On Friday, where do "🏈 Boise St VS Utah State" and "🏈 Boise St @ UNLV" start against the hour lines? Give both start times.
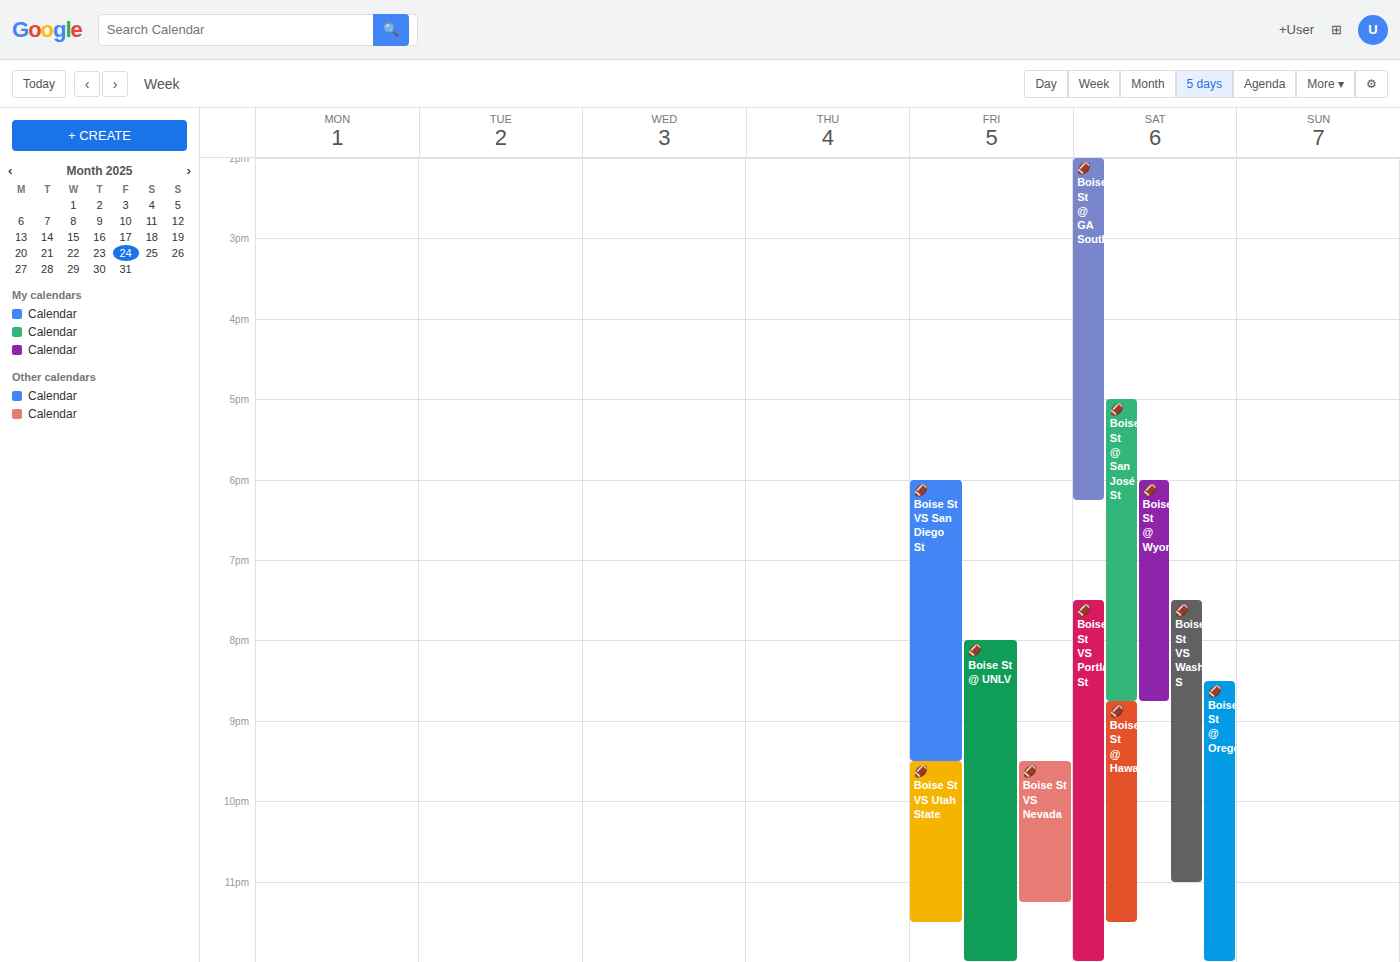
"🏈 Boise St VS Utah State": 9:30 PM, halfway between the 9 PM and 10 PM lines. "🏈 Boise St @ UNLV": 8:00 PM, exactly on the 8 PM line.